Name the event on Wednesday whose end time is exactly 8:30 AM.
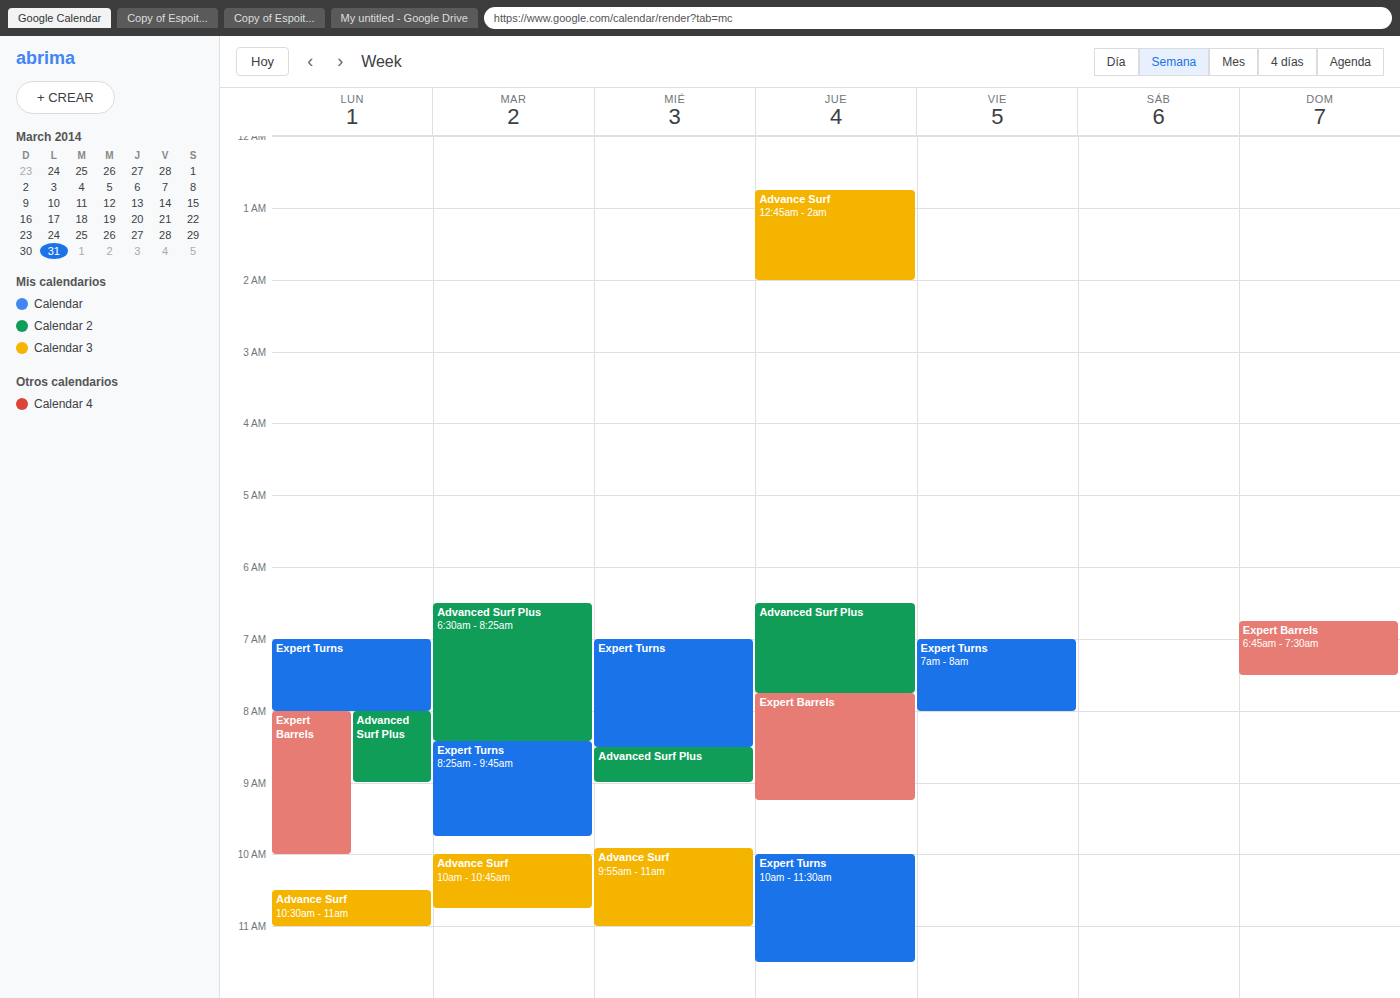
"Expert Turns"